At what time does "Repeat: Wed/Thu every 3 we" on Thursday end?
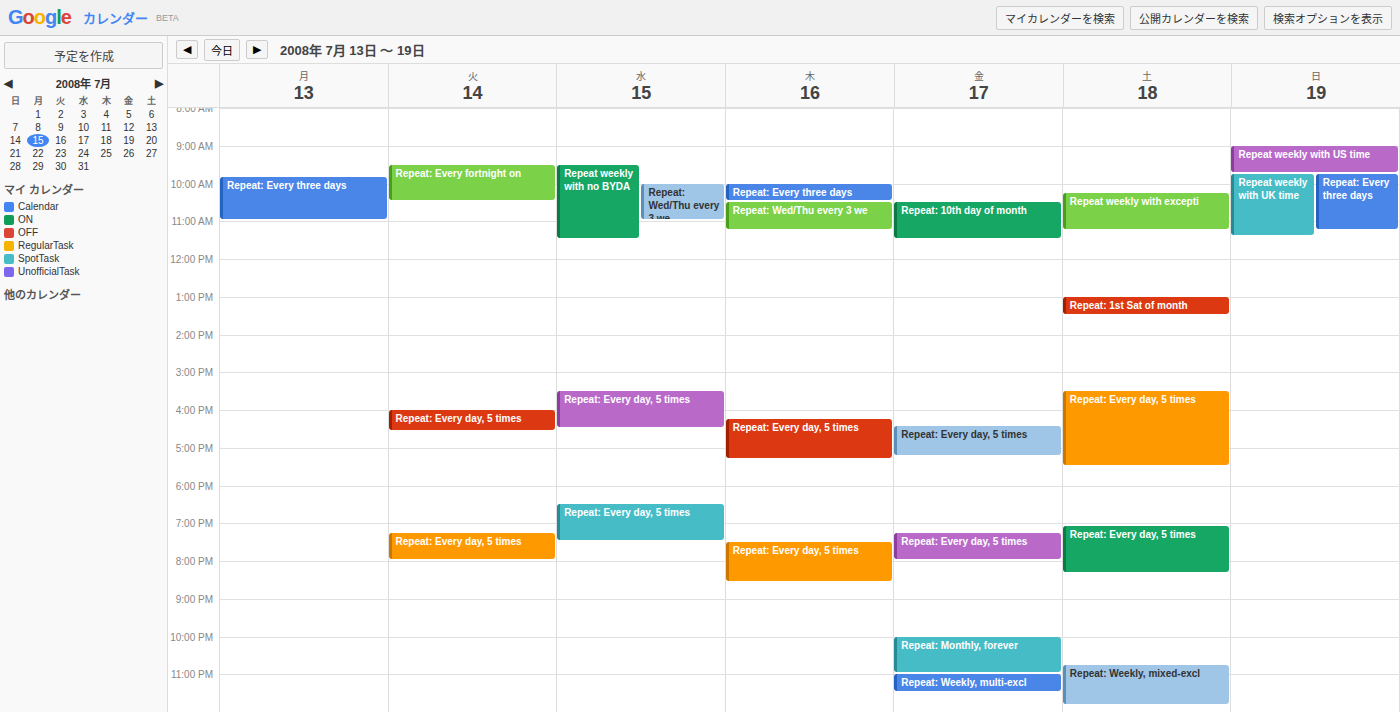
11:15 AM